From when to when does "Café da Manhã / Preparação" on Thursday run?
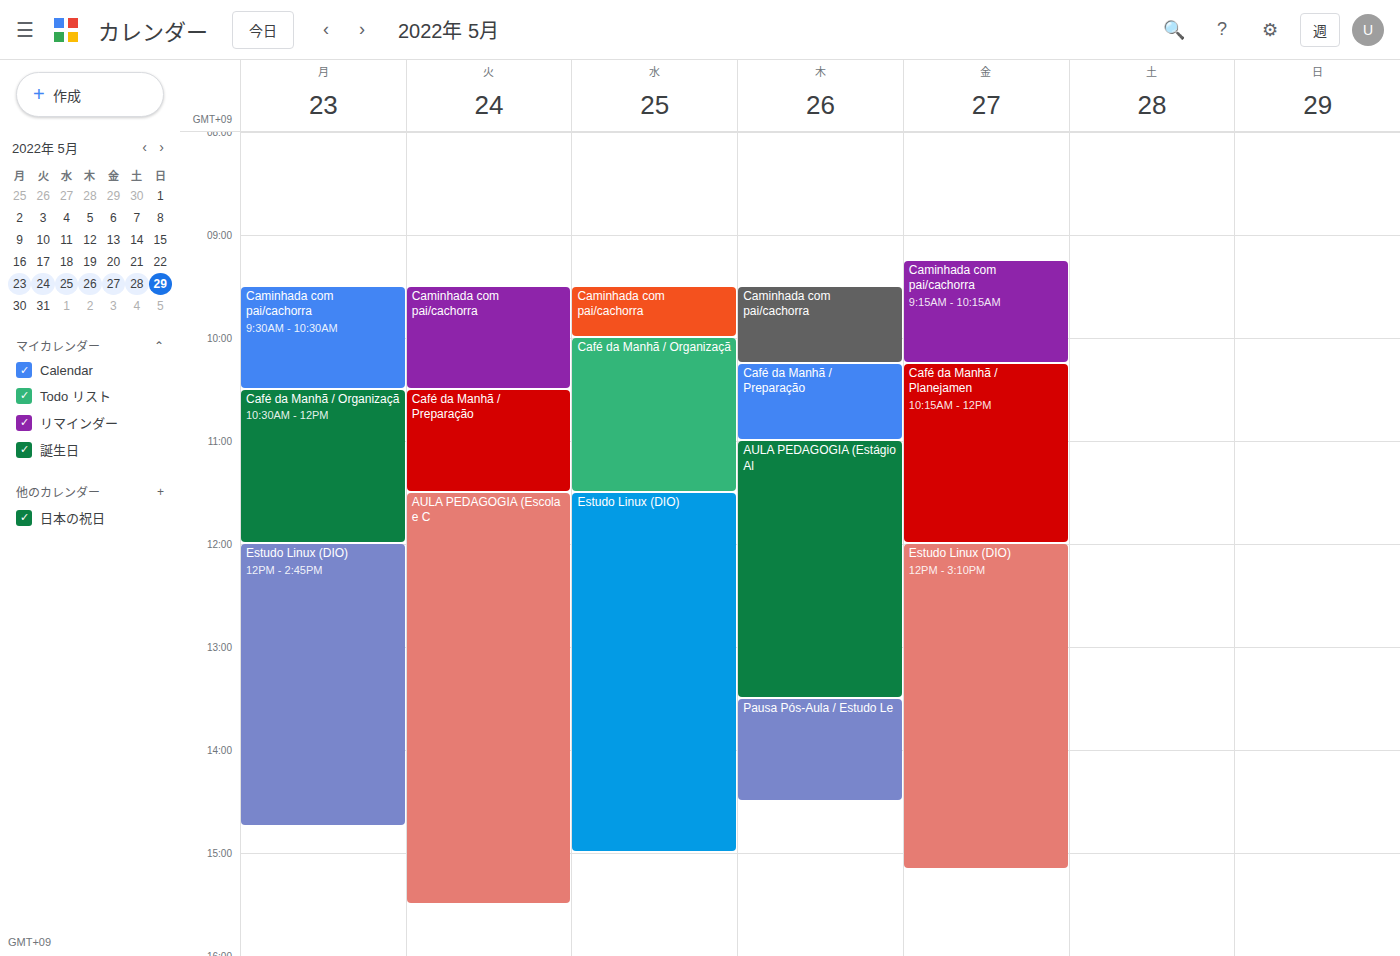
10:15 AM to 11:00 AM